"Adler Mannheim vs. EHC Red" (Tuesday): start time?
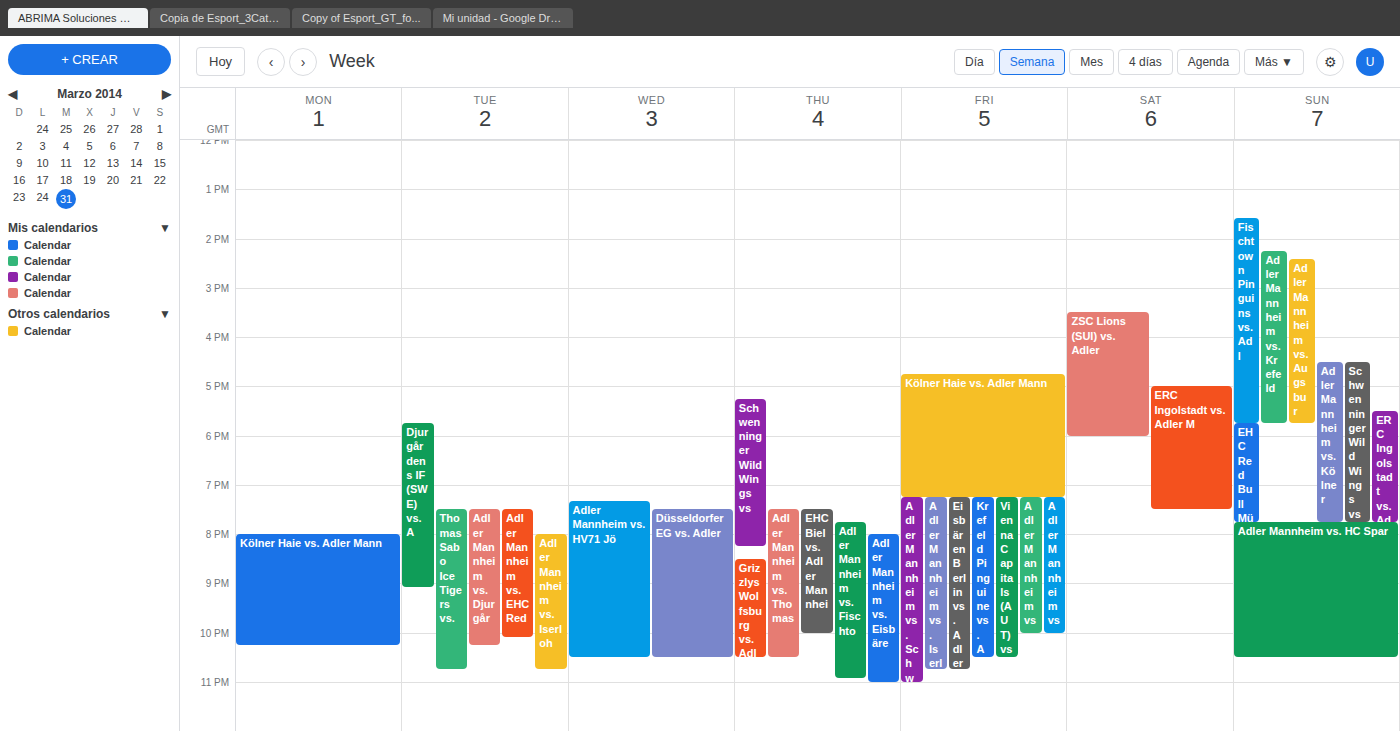
7:30 PM